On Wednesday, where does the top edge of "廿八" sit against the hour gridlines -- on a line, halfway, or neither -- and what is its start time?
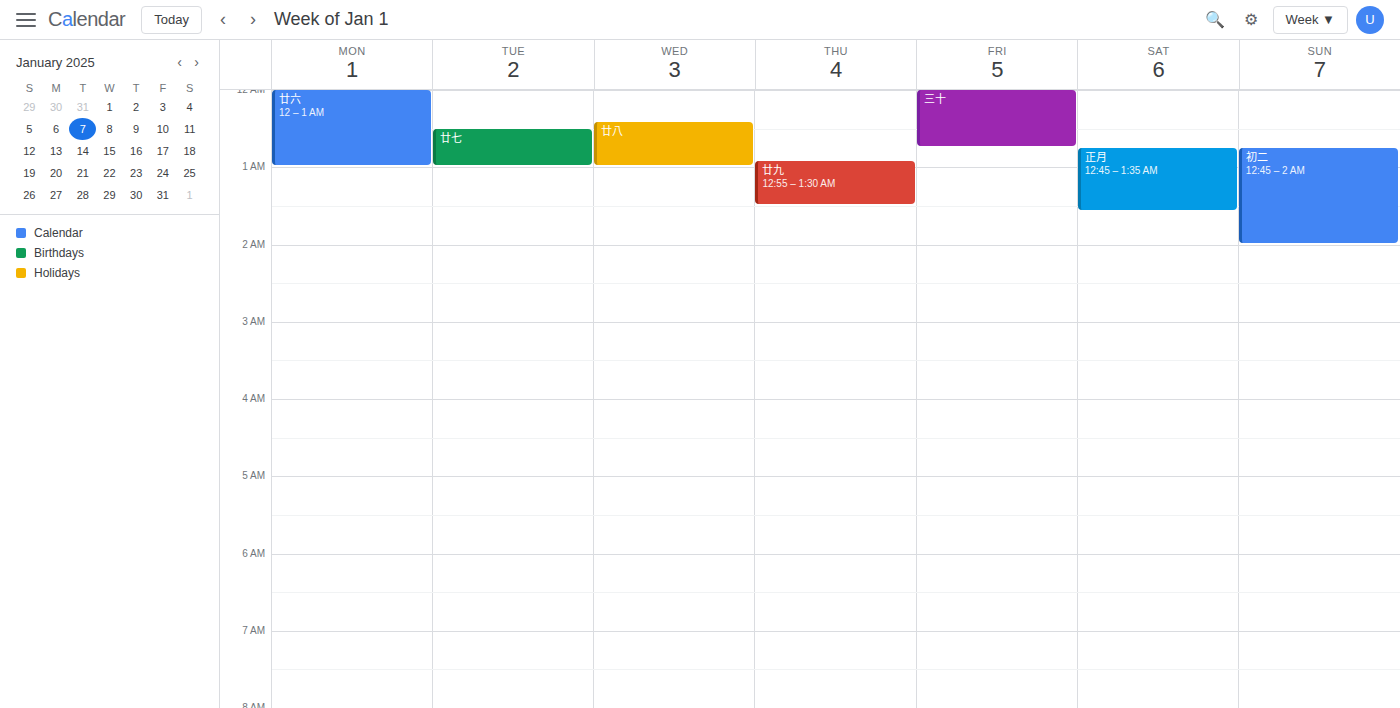
12:25 AM -- neither: 25 minutes below the 12 AM line and 35 minutes above the 1 AM line.